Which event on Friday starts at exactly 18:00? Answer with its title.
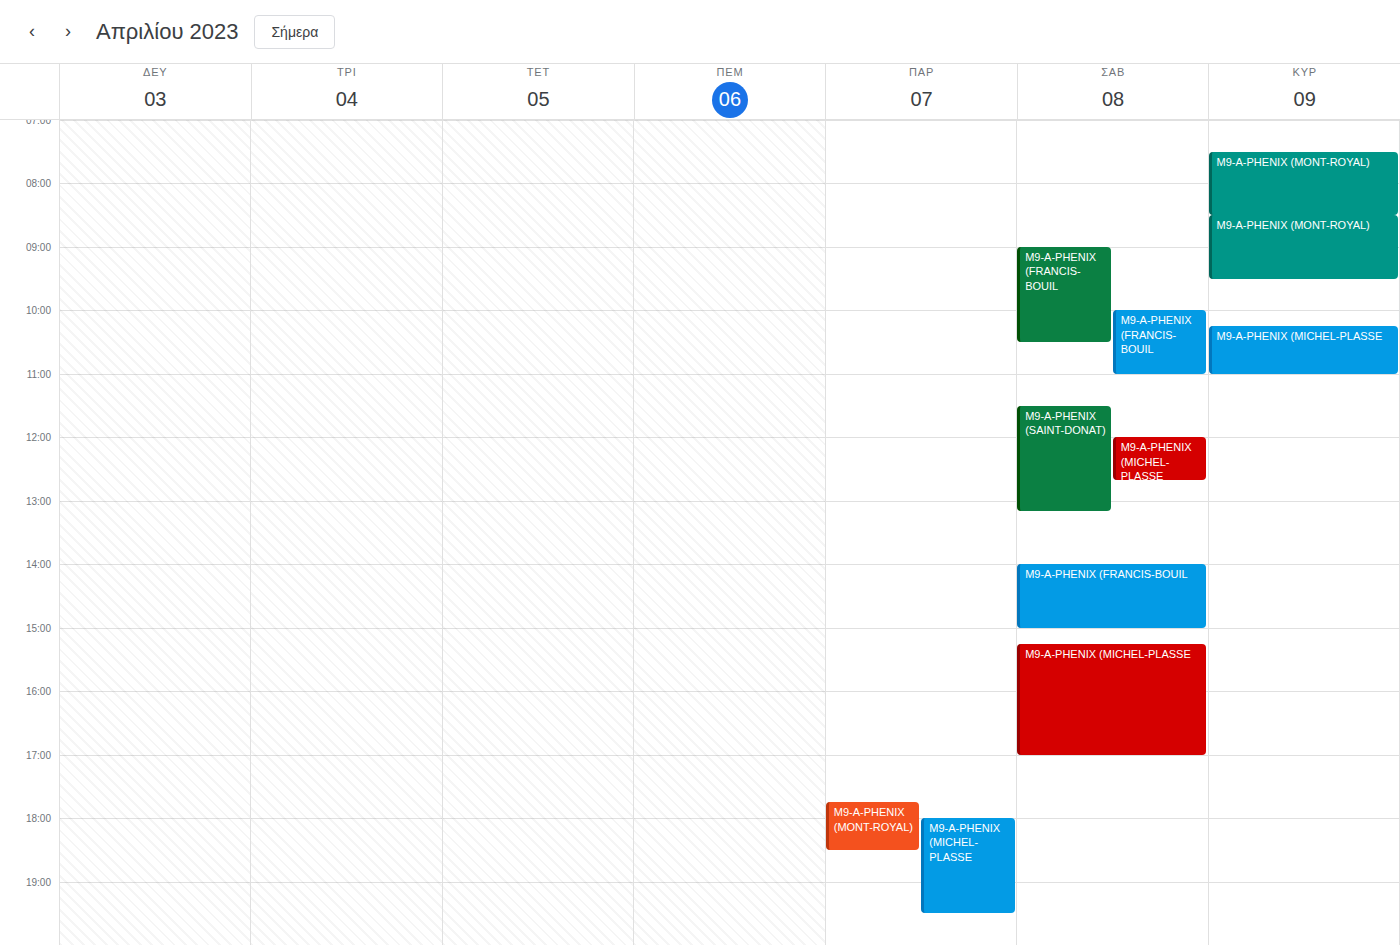
"M9-A-PHENIX (MICHEL-PLASSE"